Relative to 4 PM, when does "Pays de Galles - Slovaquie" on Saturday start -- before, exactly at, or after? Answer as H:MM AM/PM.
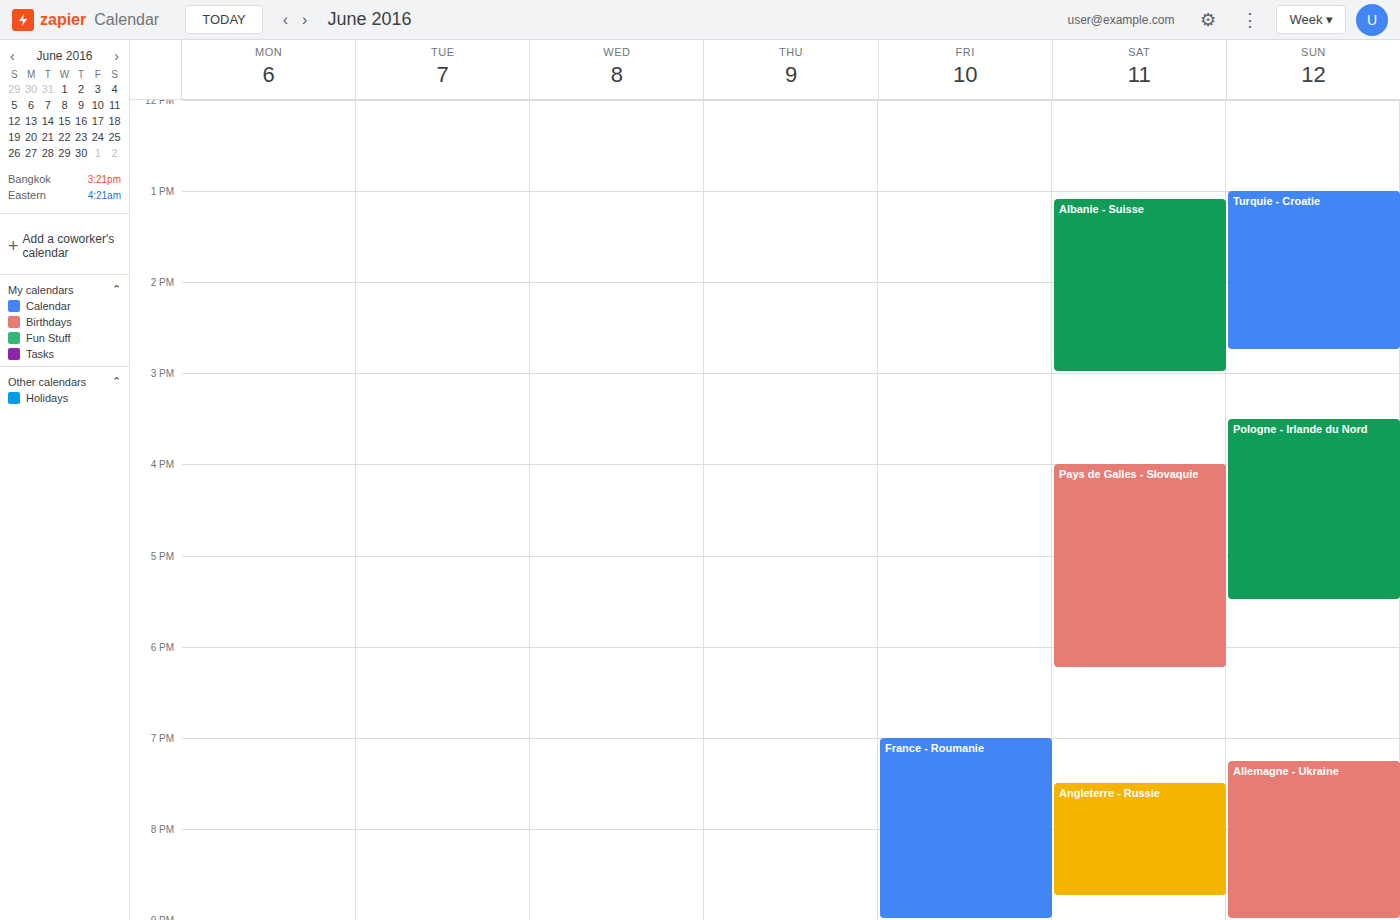
4:00 PM -- exactly at 4 PM, on the 4 PM line.